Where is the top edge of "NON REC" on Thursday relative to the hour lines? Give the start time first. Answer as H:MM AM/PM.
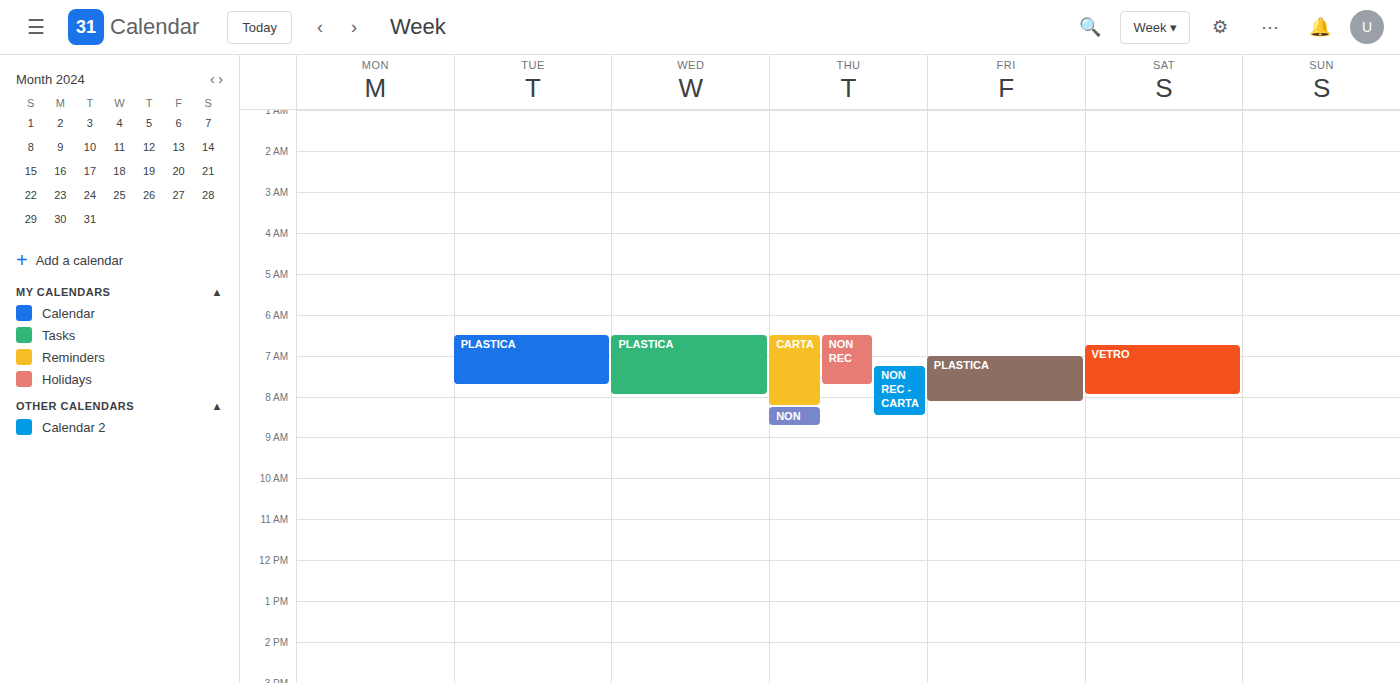
6:30 AM -- halfway between the 6 AM and 7 AM lines.